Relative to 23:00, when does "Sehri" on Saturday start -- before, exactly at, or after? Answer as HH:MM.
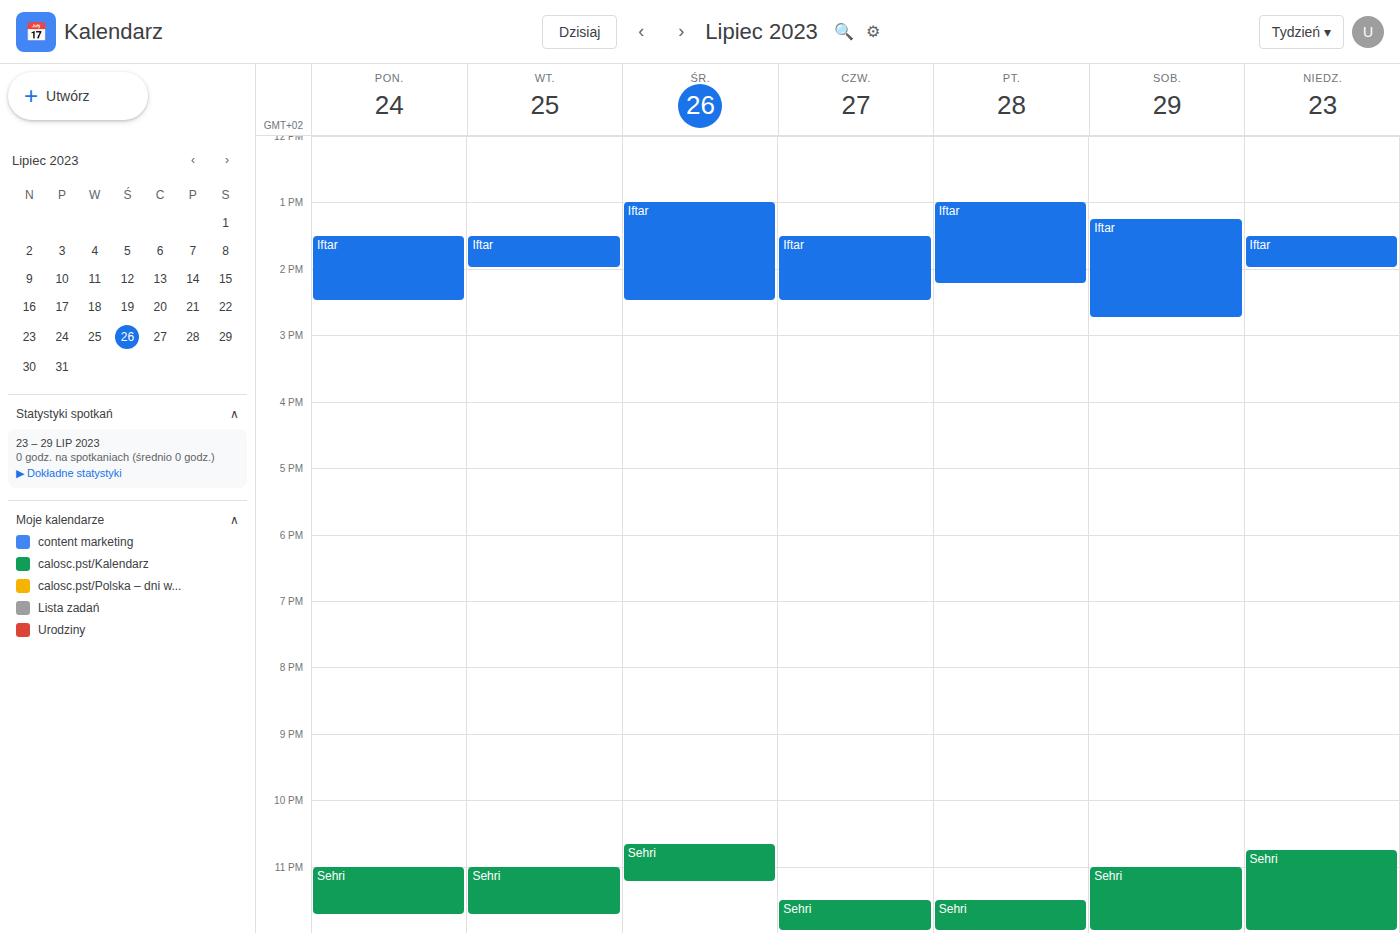
23:00 -- exactly at 23:00, on the 23:00 line.